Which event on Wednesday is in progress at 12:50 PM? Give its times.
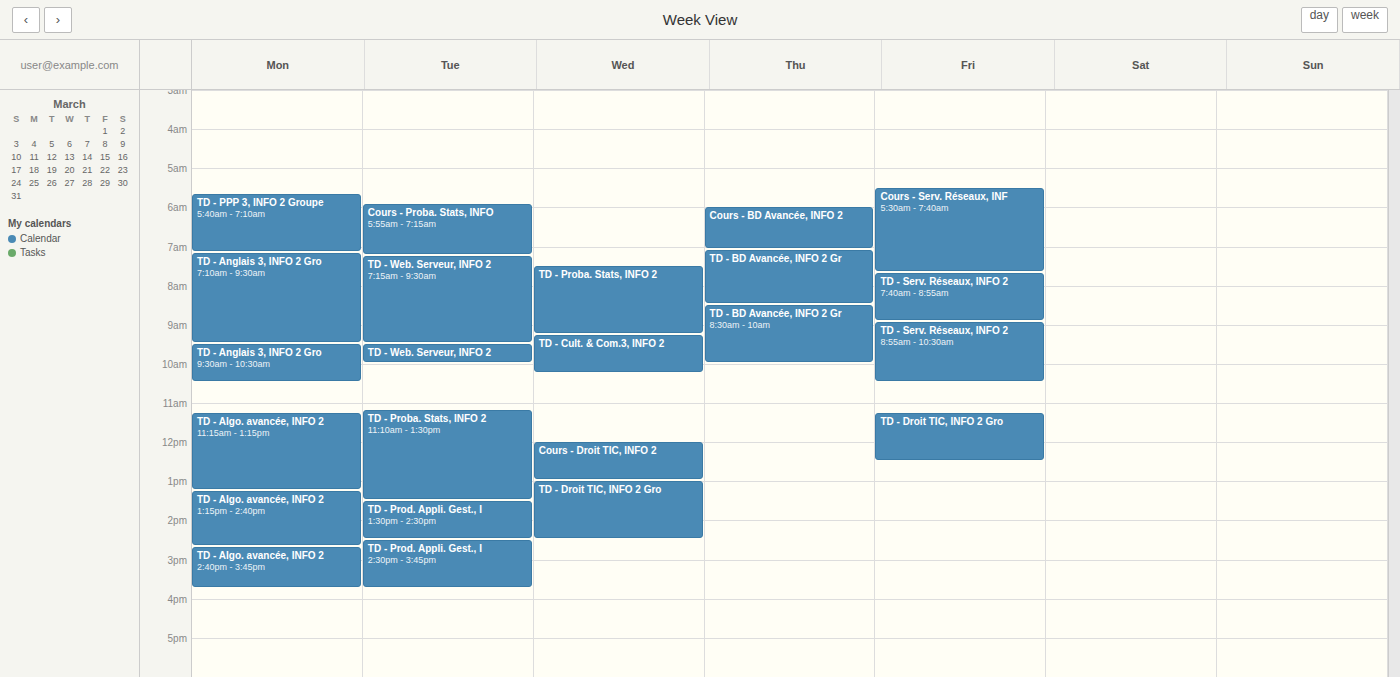
"Cours - Droit TIC, INFO 2", 12:00 PM to 1:00 PM